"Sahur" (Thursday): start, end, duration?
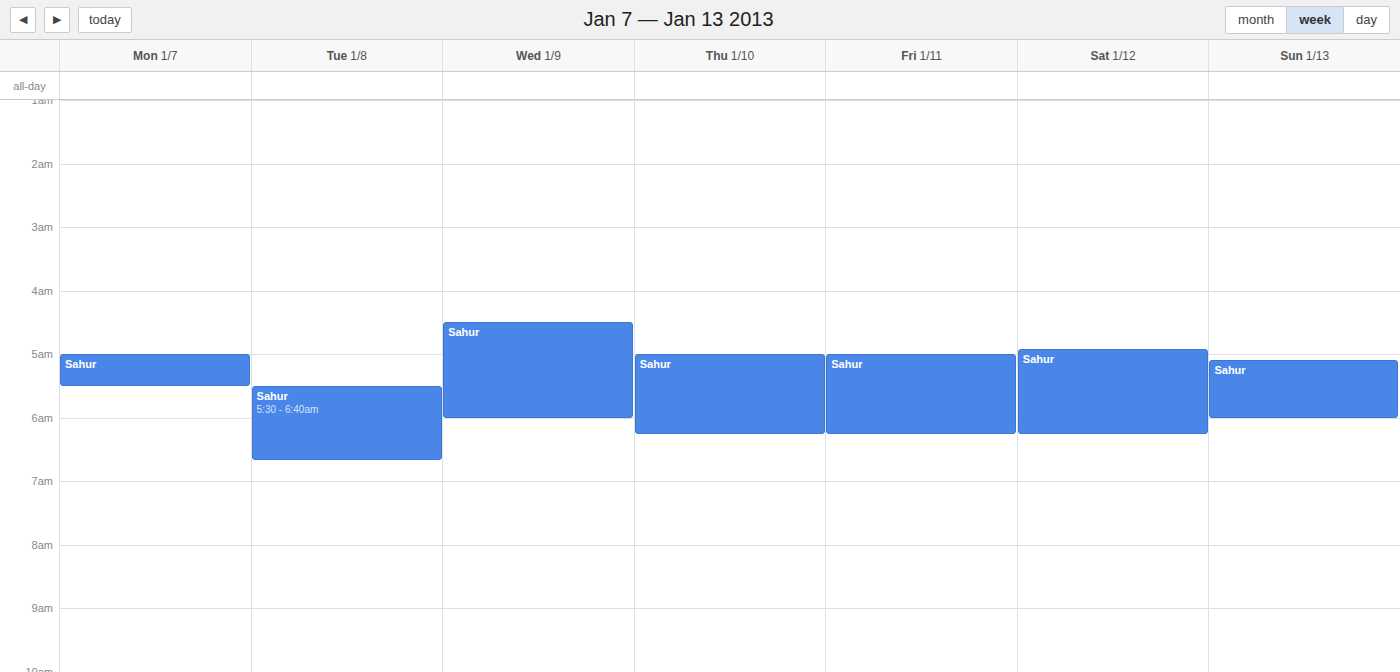
5:00 AM to 6:15 AM, 1 hour 15 minutes